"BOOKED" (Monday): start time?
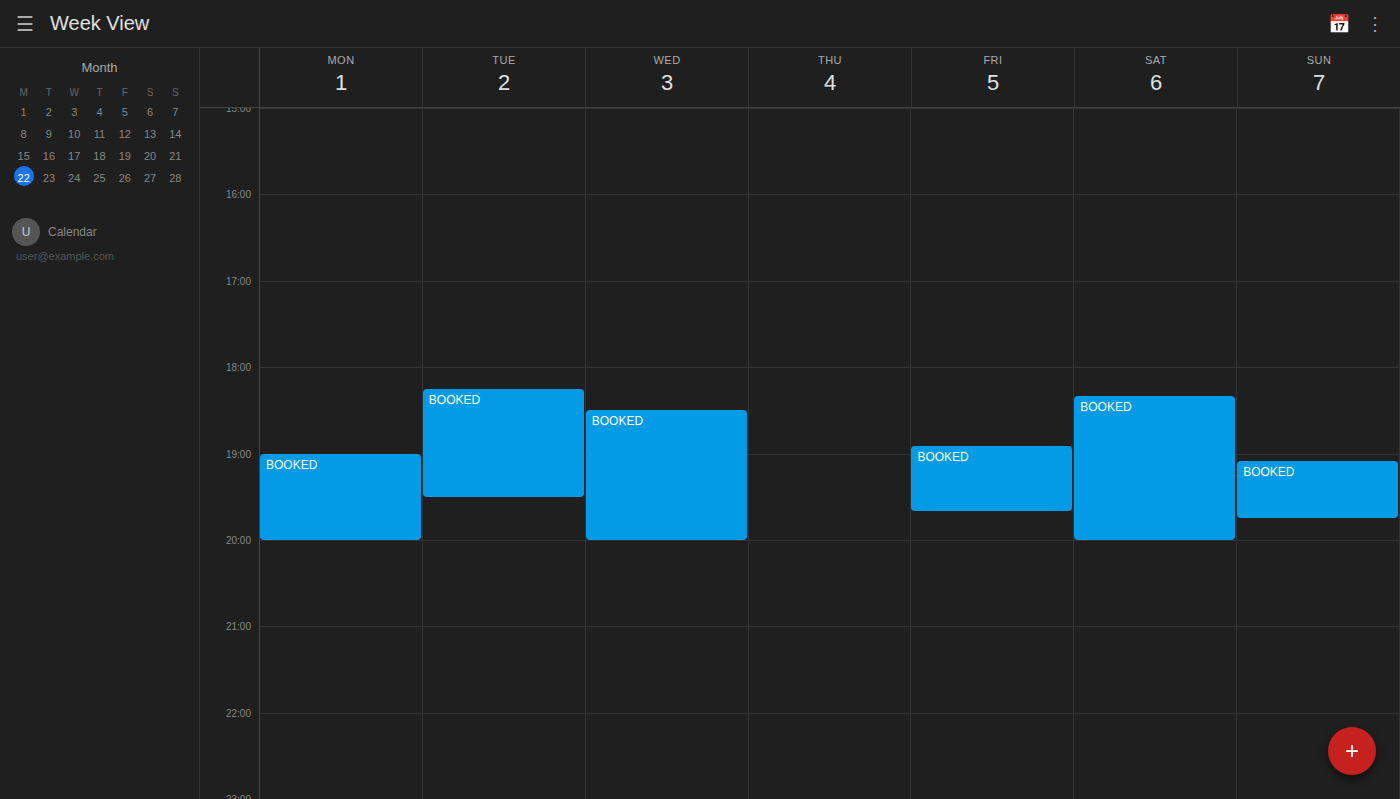
7:00 PM